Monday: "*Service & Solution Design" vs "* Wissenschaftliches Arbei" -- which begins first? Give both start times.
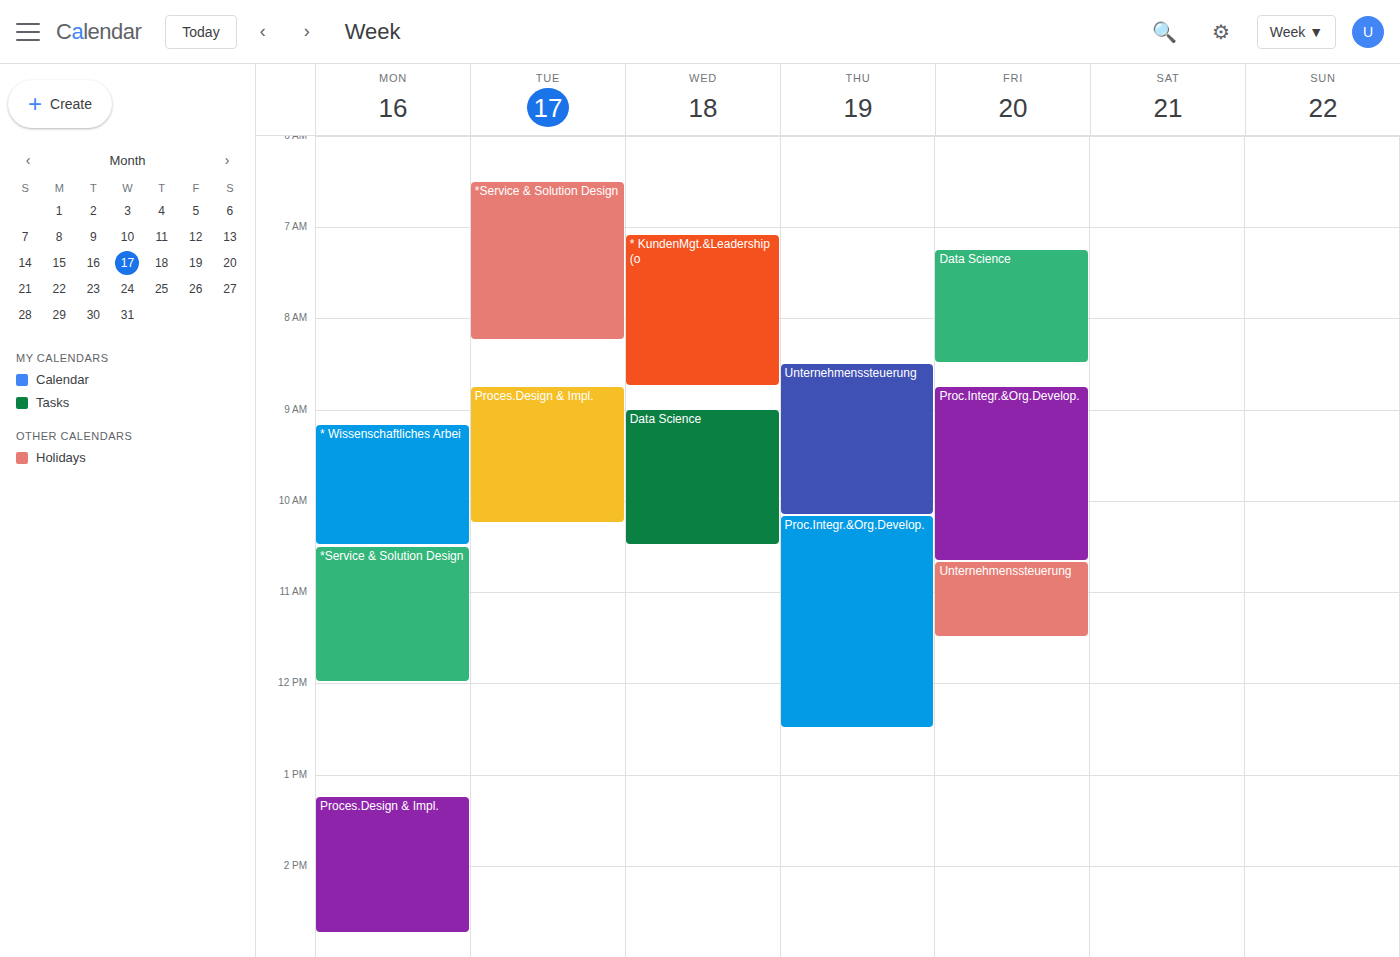
"* Wissenschaftliches Arbei" 9:10 AM; "*Service & Solution Design" 10:30 AM.